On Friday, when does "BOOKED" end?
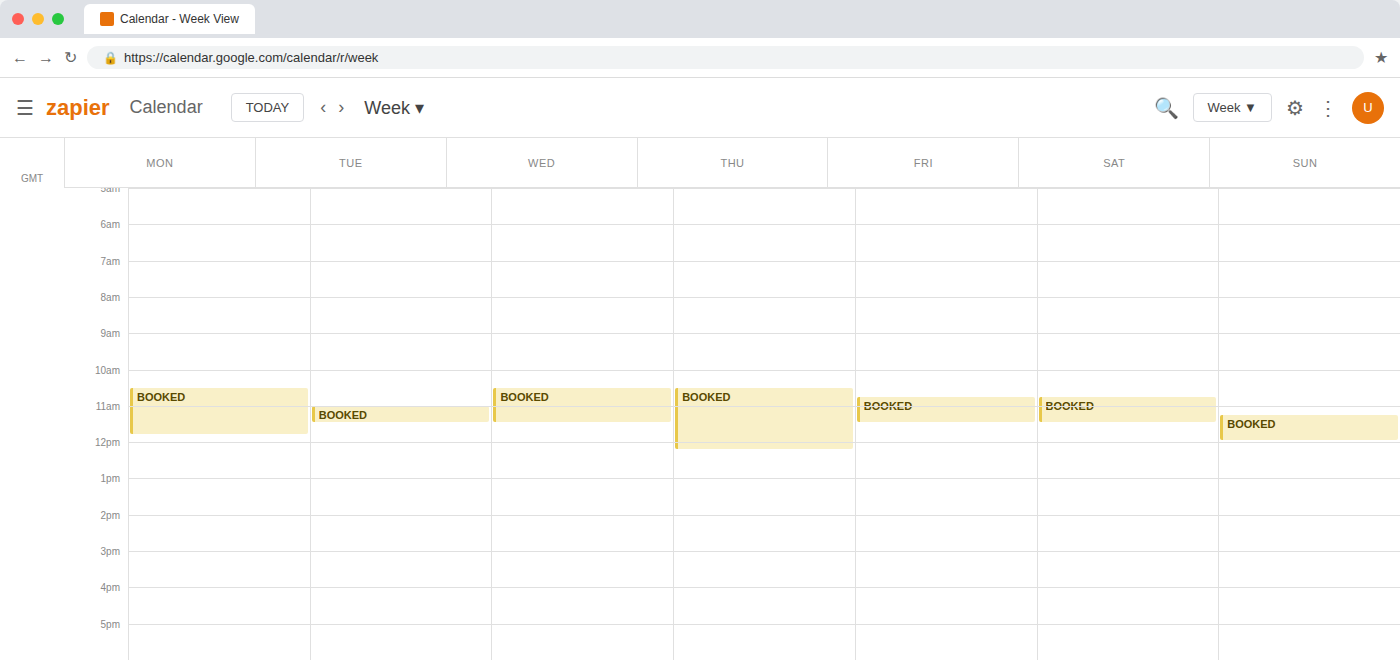
11:30 AM